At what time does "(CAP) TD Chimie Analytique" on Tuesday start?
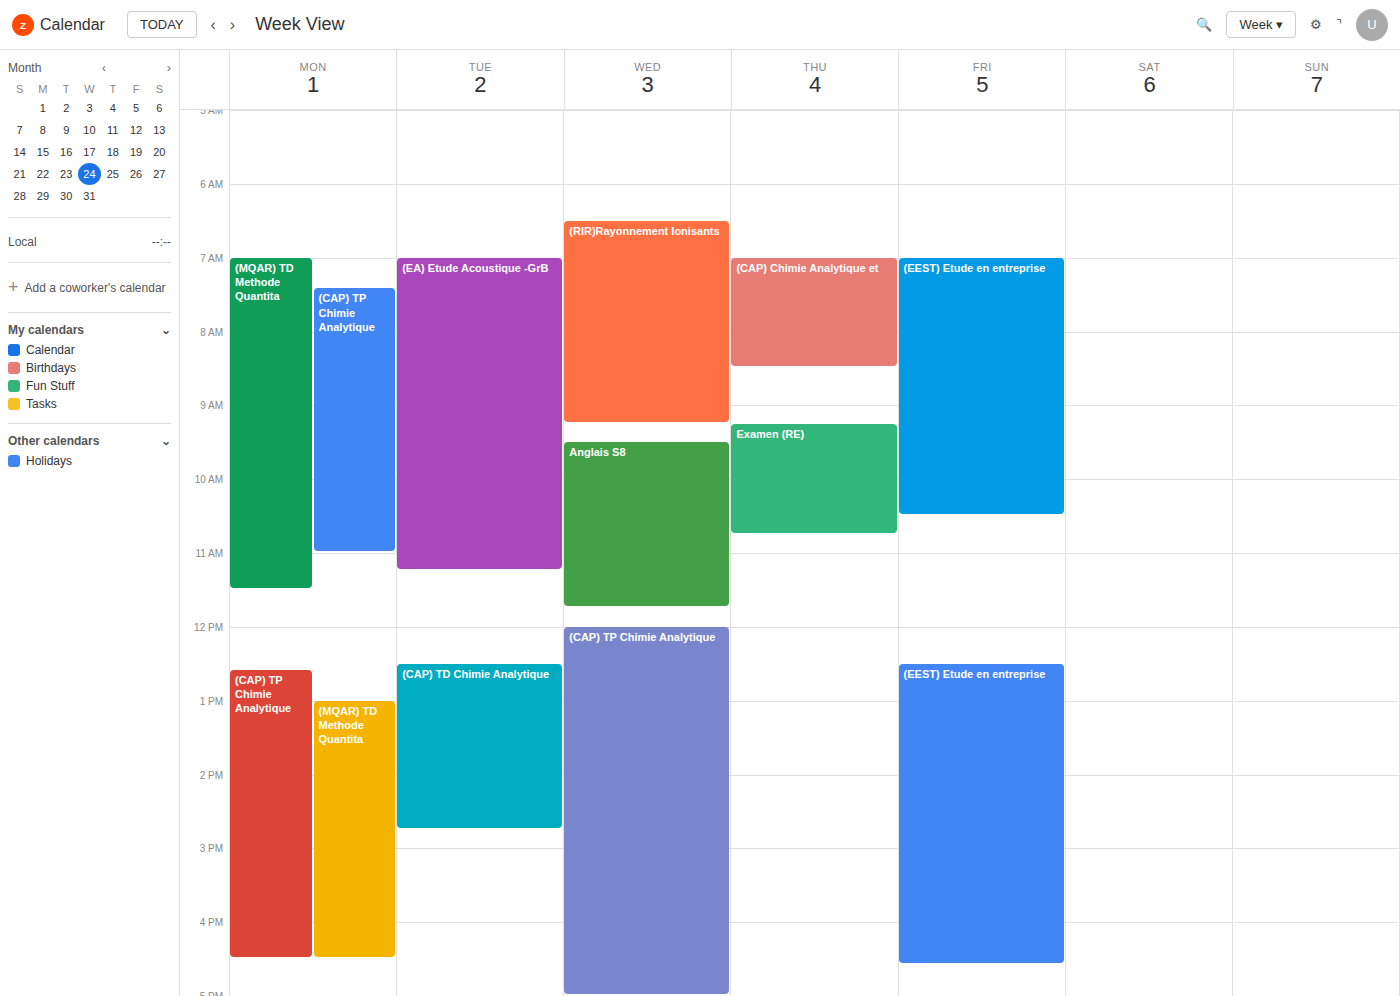
12:30 PM